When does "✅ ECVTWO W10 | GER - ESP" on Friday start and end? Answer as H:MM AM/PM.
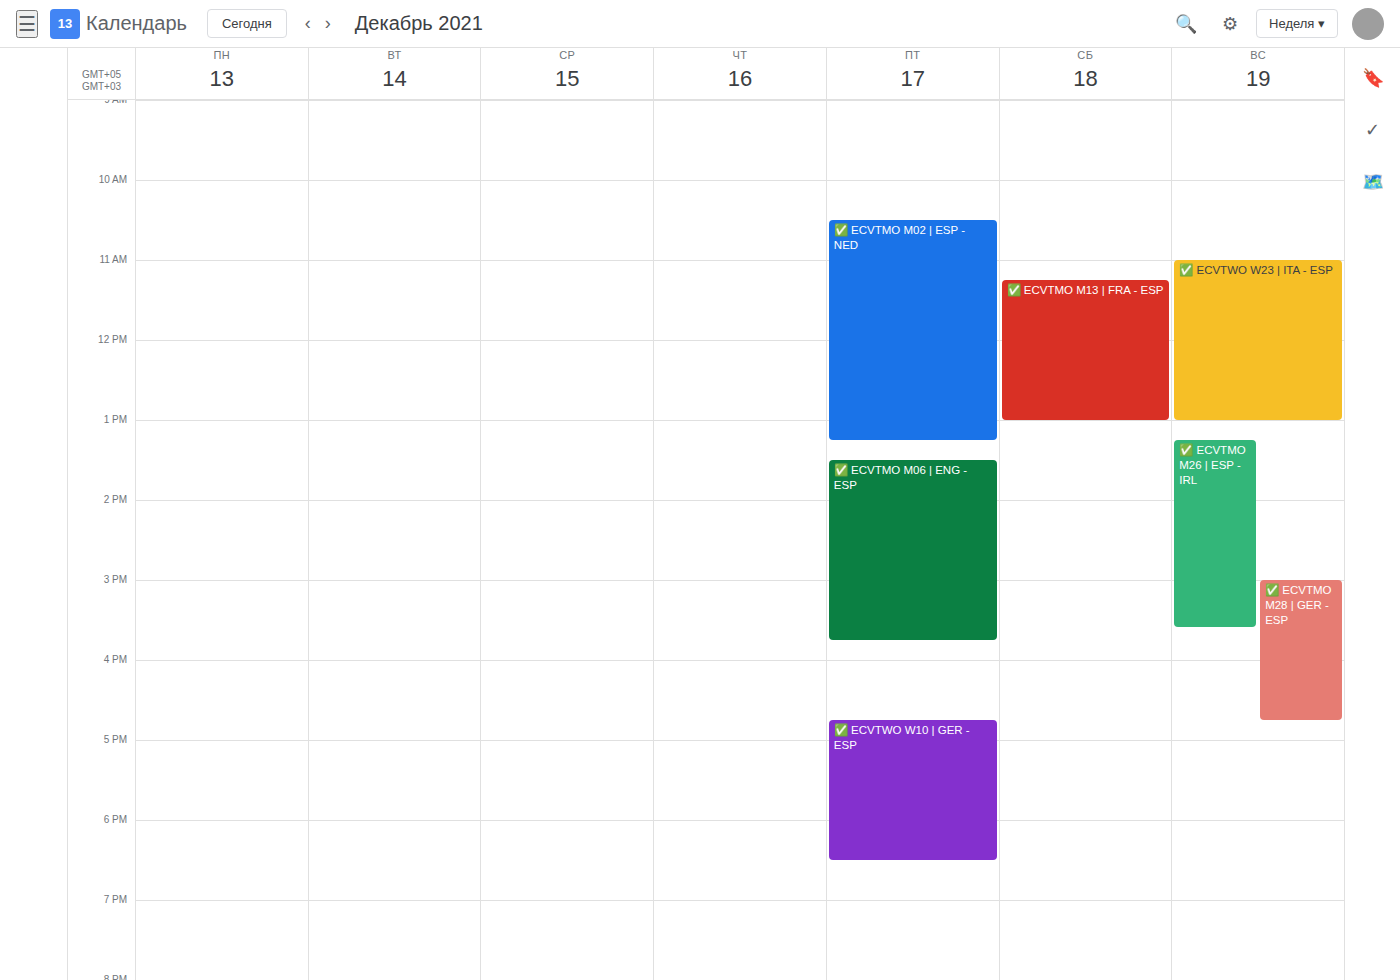
4:45 PM to 6:30 PM